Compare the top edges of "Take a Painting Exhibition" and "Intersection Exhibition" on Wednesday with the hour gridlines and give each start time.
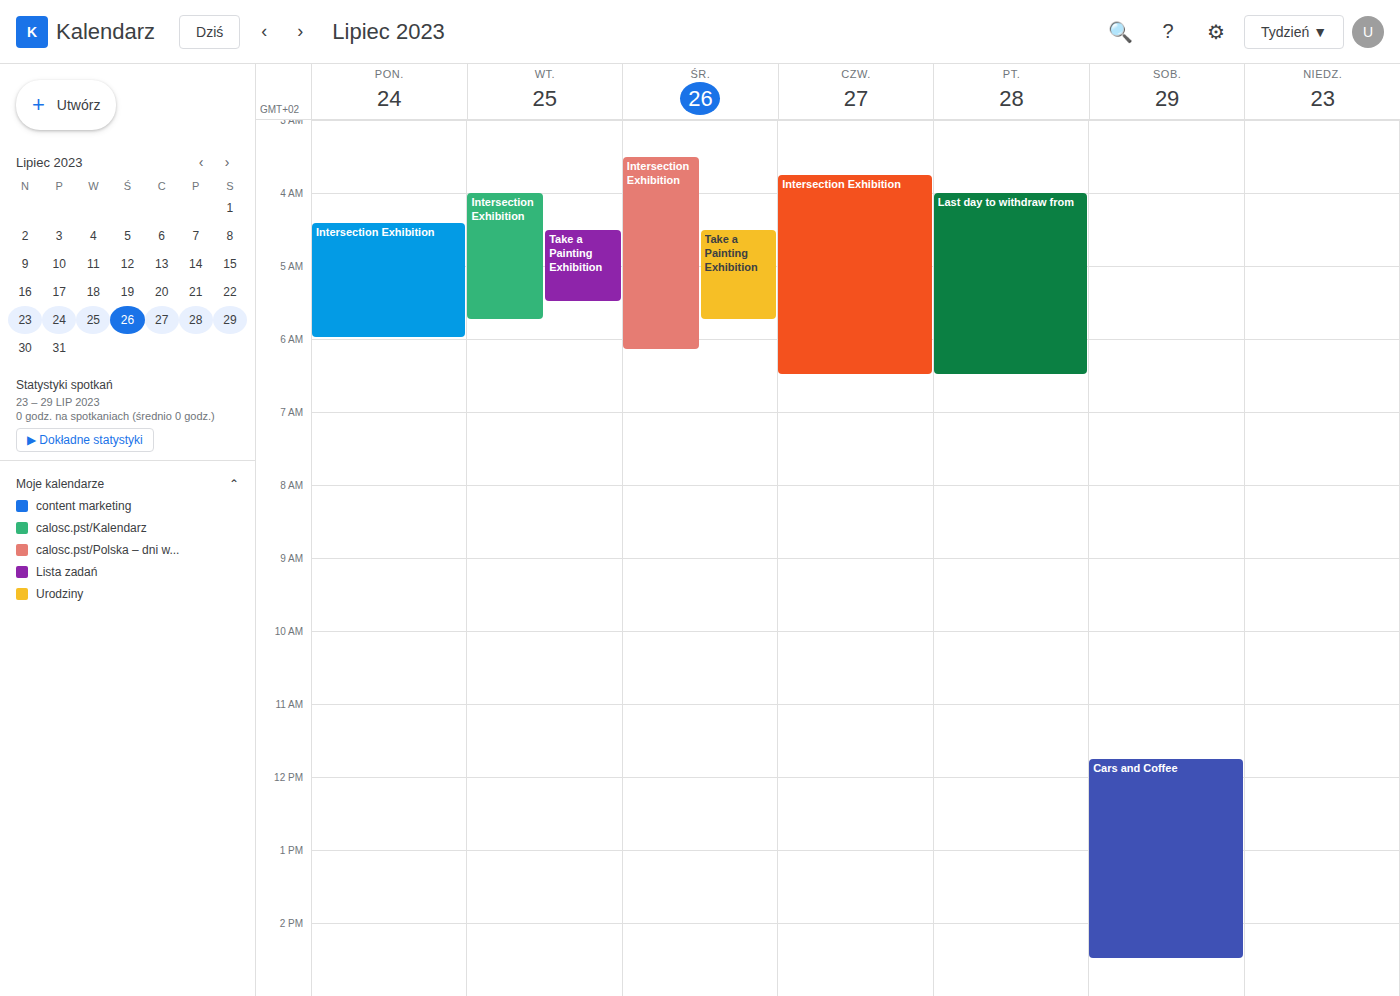
"Take a Painting Exhibition": 4:30 AM, halfway between the 4 AM and 5 AM lines. "Intersection Exhibition": 3:30 AM, halfway between the 3 AM and 4 AM lines.